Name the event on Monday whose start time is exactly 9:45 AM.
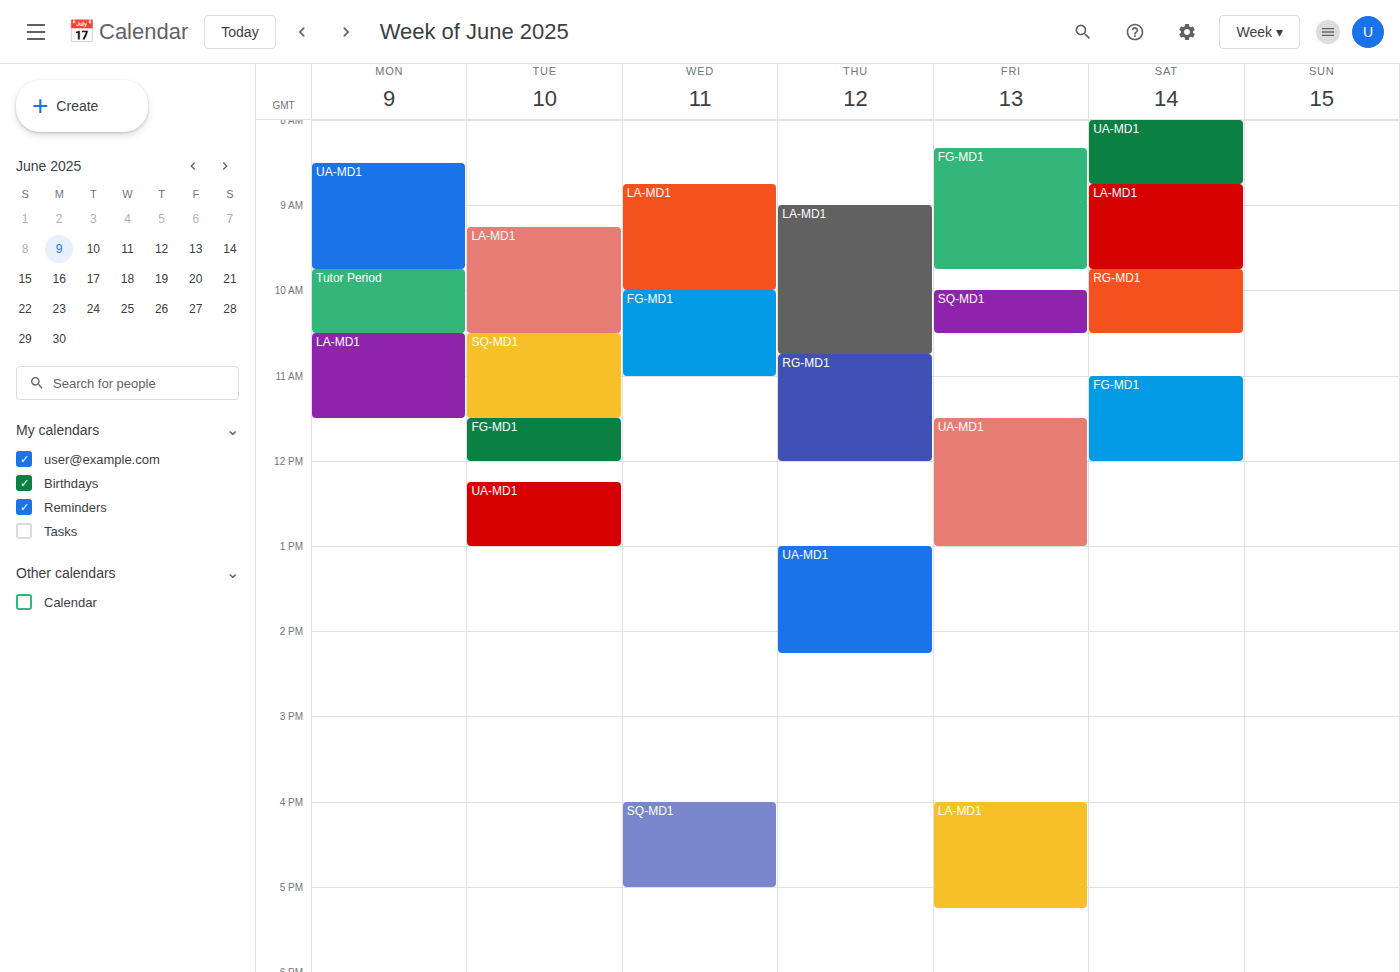
"Tutor Period"